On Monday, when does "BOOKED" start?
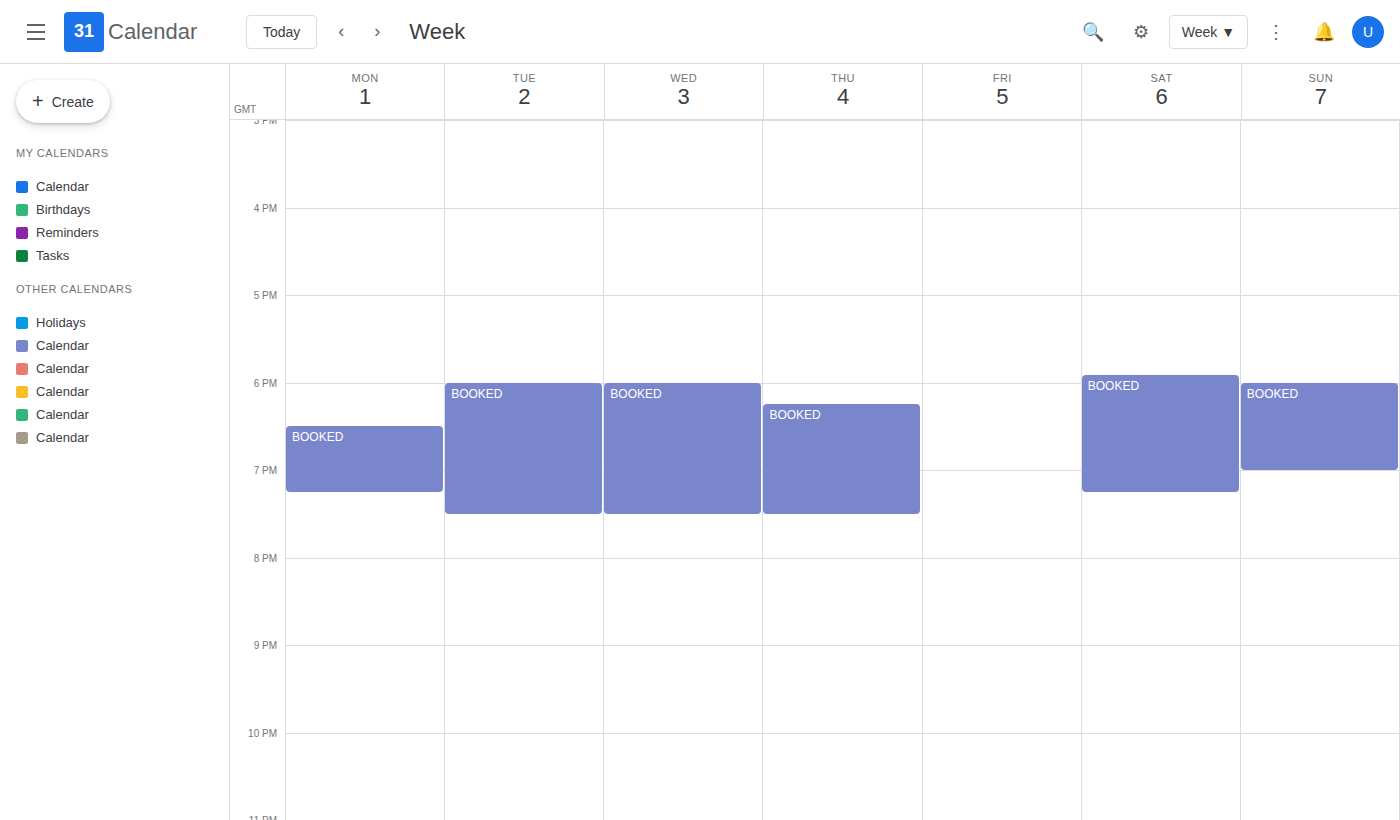
6:30 PM